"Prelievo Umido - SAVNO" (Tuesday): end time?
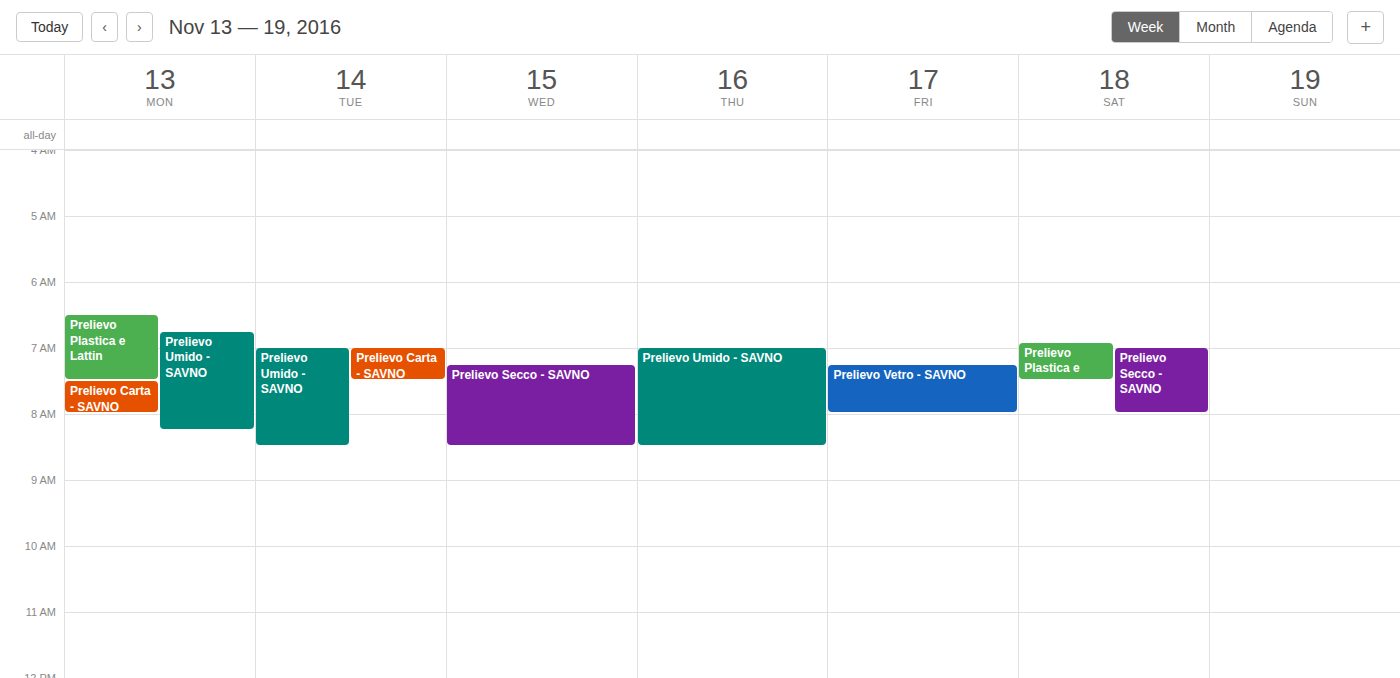
8:30 AM